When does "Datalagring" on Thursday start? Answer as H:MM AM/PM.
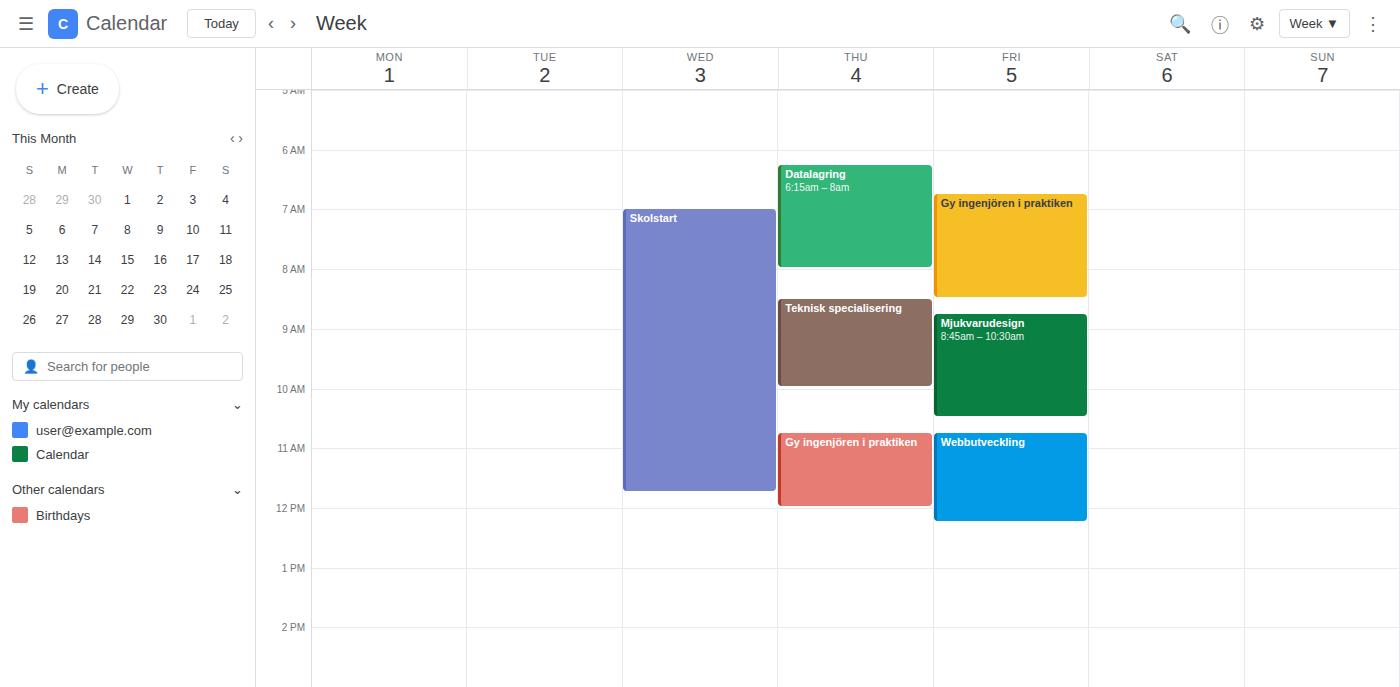
6:15 AM